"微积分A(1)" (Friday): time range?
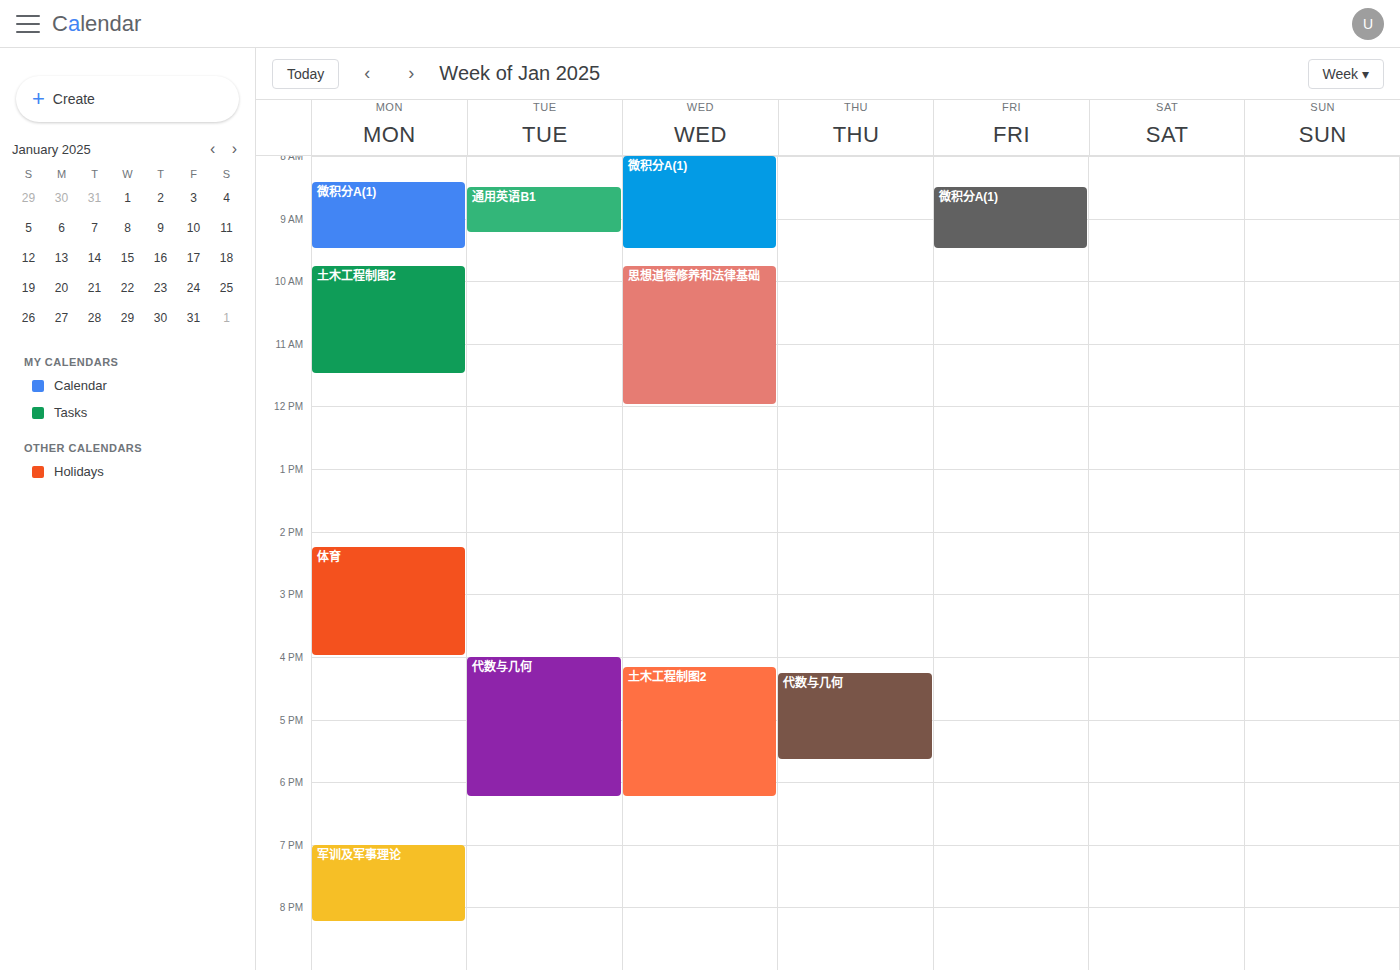
8:30 AM to 9:30 AM